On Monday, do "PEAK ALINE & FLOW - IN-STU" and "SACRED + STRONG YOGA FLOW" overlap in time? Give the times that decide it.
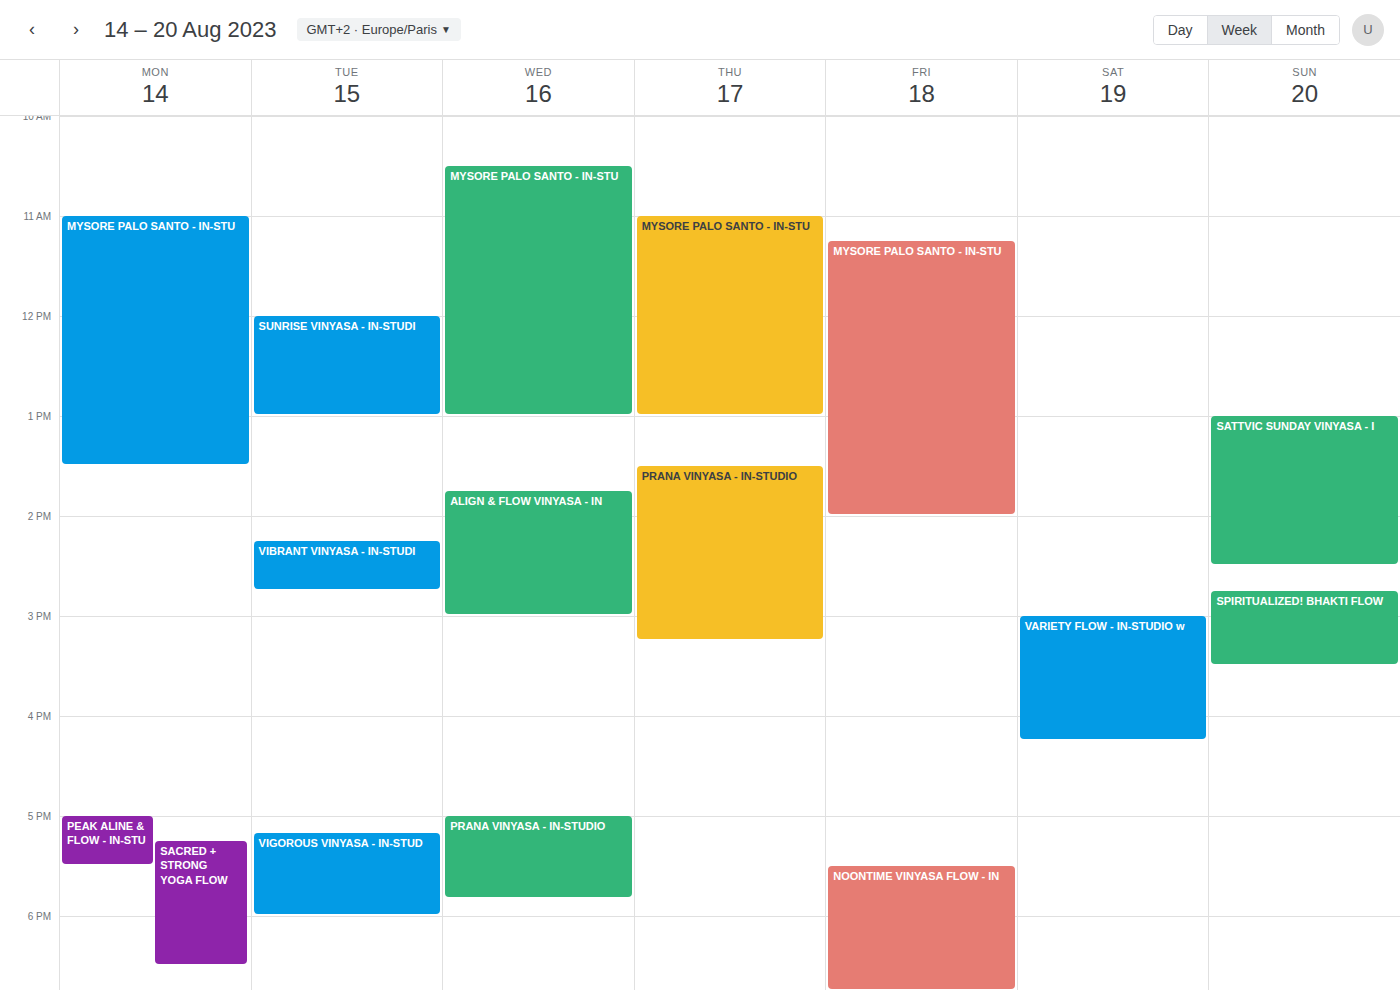
"SACRED + STRONG YOGA FLOW" starts at 5:15 PM, before "PEAK ALINE & FLOW - IN-STU" ends at 5:30 PM -- they overlap.